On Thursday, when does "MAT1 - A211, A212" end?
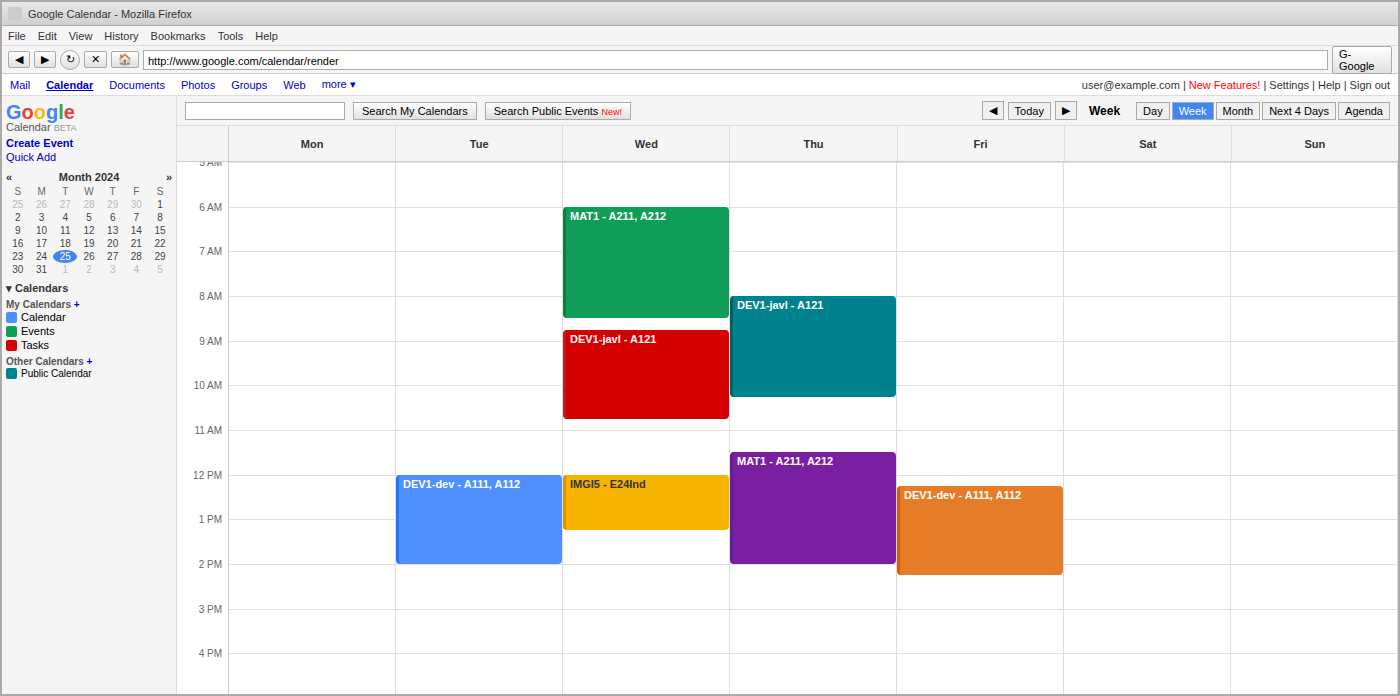
2:00 PM